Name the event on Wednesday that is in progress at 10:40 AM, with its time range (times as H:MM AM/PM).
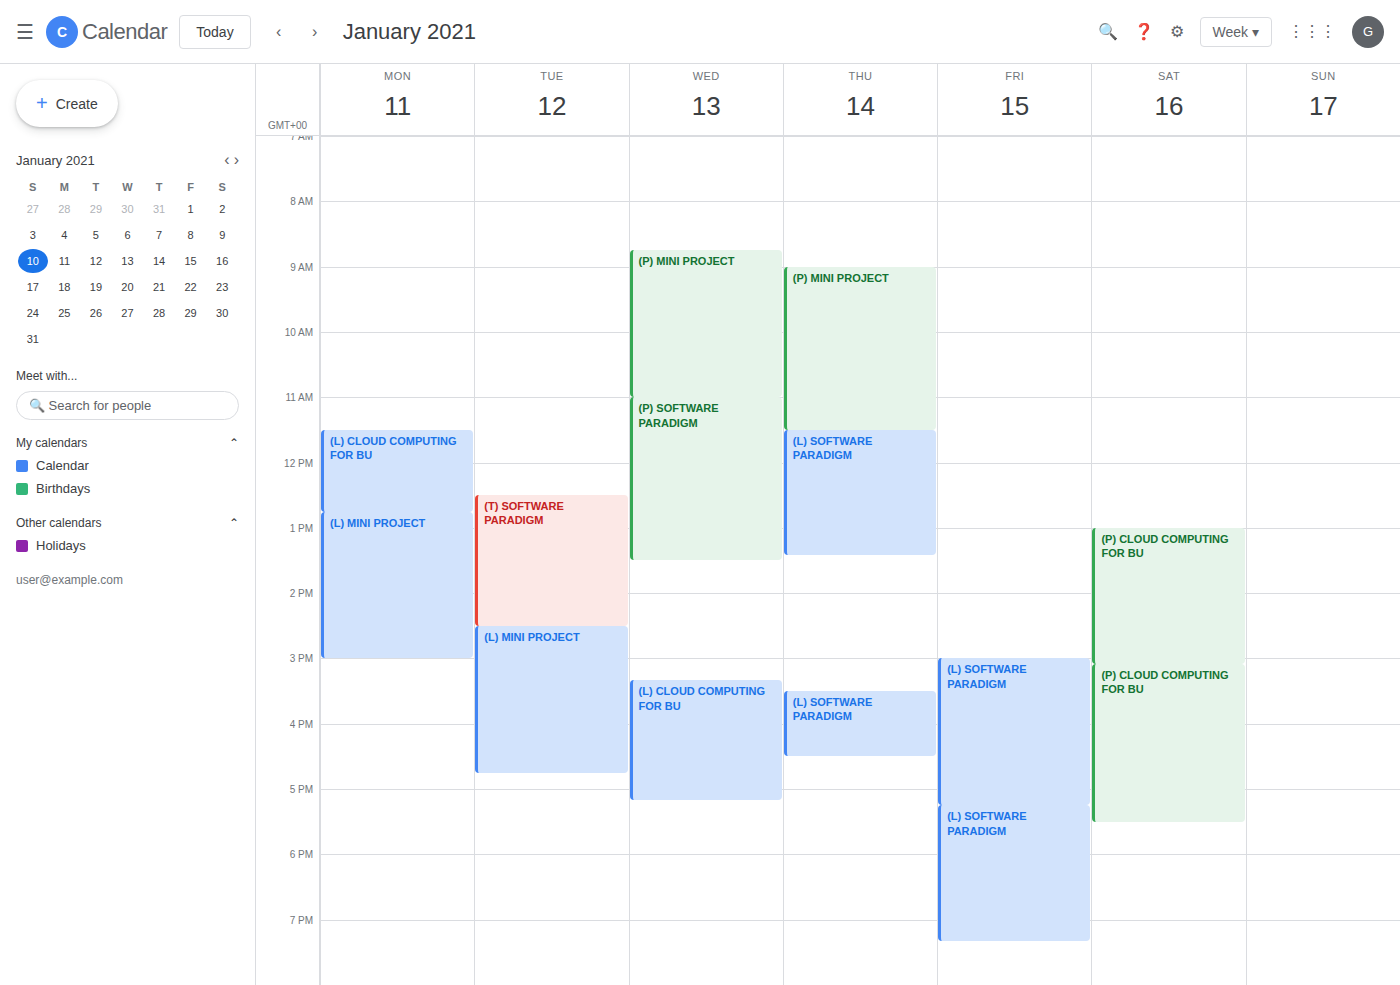
"(P) MINI PROJECT", 8:45 AM to 11:00 AM